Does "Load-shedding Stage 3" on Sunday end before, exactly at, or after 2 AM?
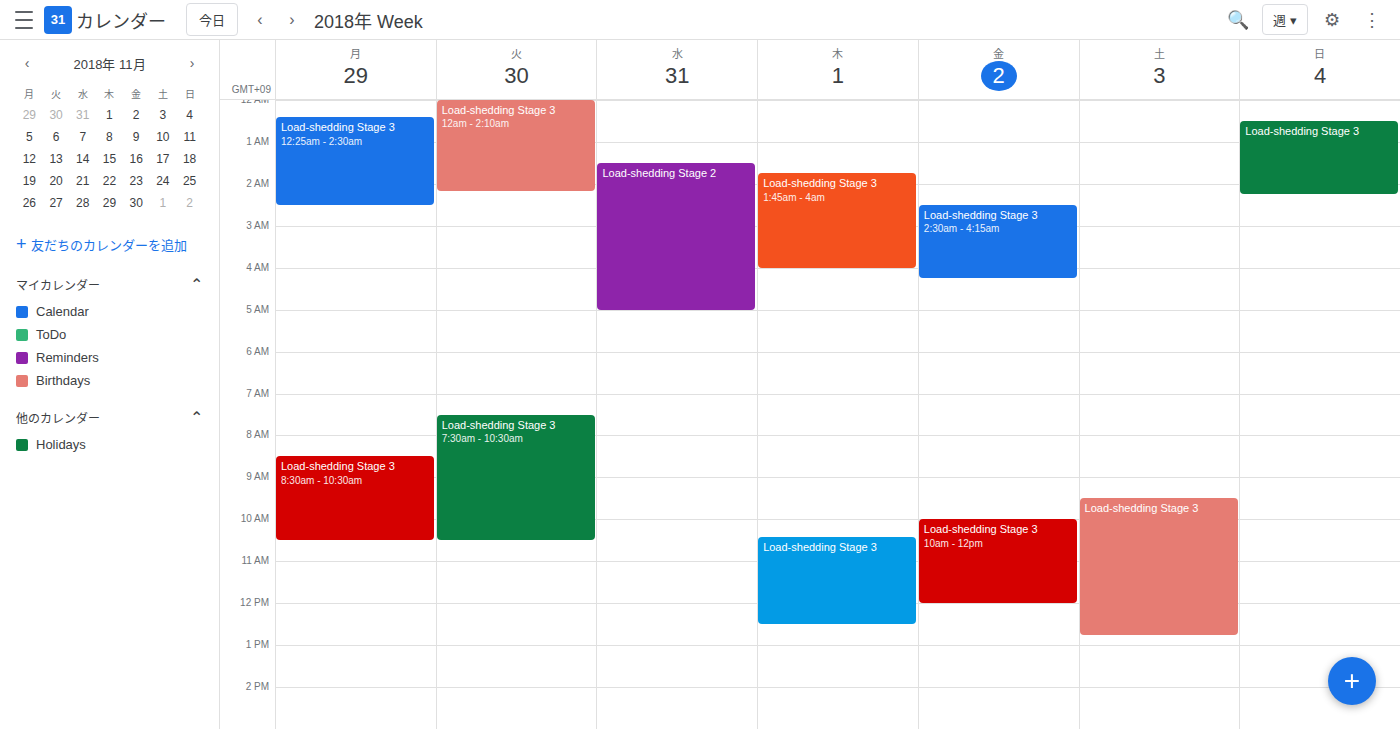
2:15 AM -- after 2 AM, 15 minutes below the 2 AM line.